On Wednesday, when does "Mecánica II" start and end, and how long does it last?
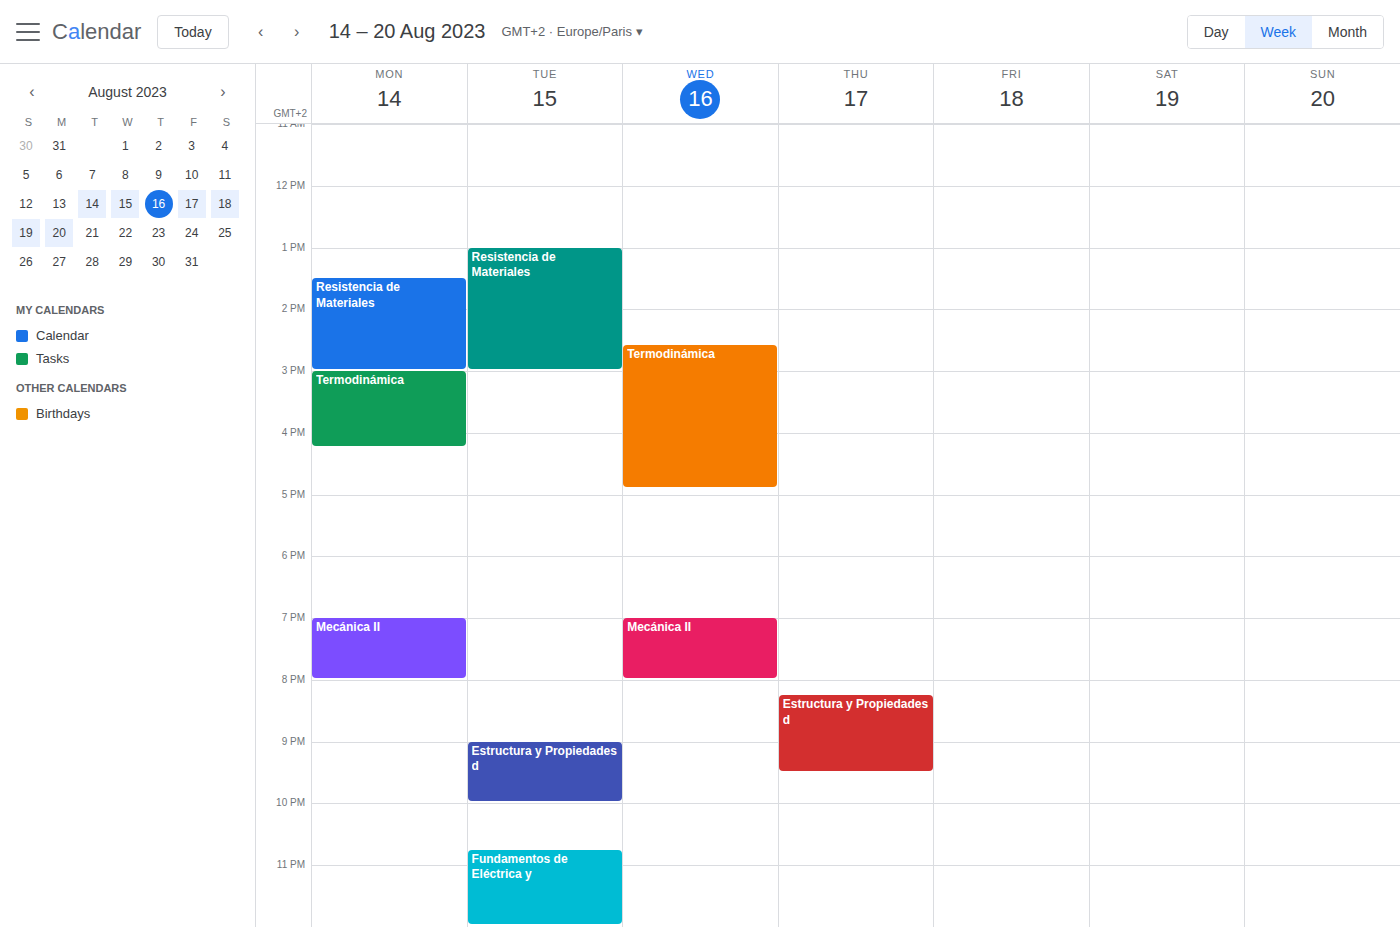
7:00 PM to 8:00 PM, 1 hour